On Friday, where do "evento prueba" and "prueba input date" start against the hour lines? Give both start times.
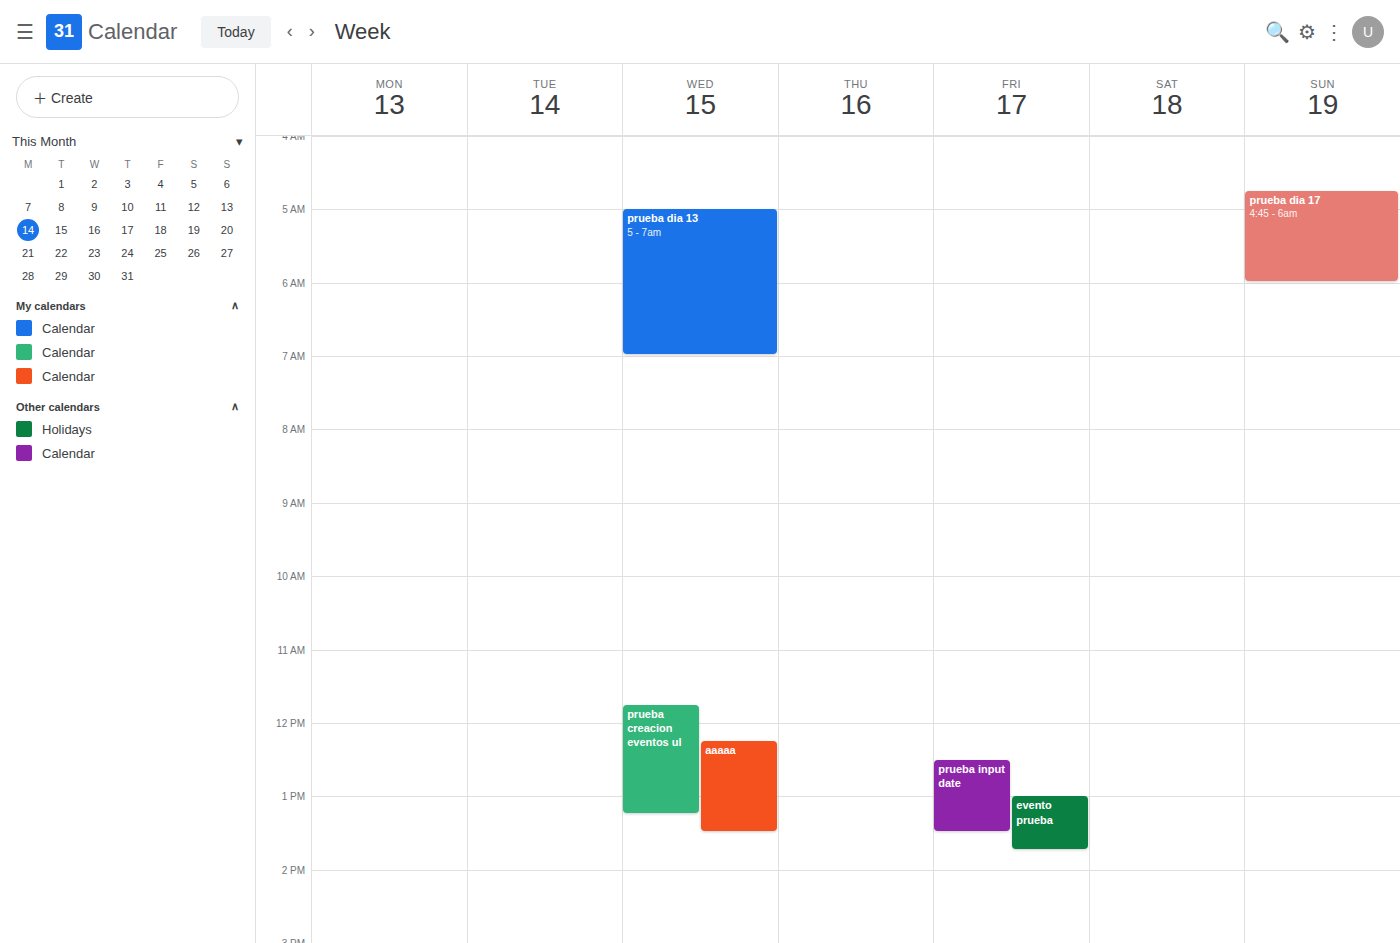
"evento prueba": 1:00 PM, exactly on the 1 PM line. "prueba input date": 12:30 PM, halfway between the 12 PM and 1 PM lines.